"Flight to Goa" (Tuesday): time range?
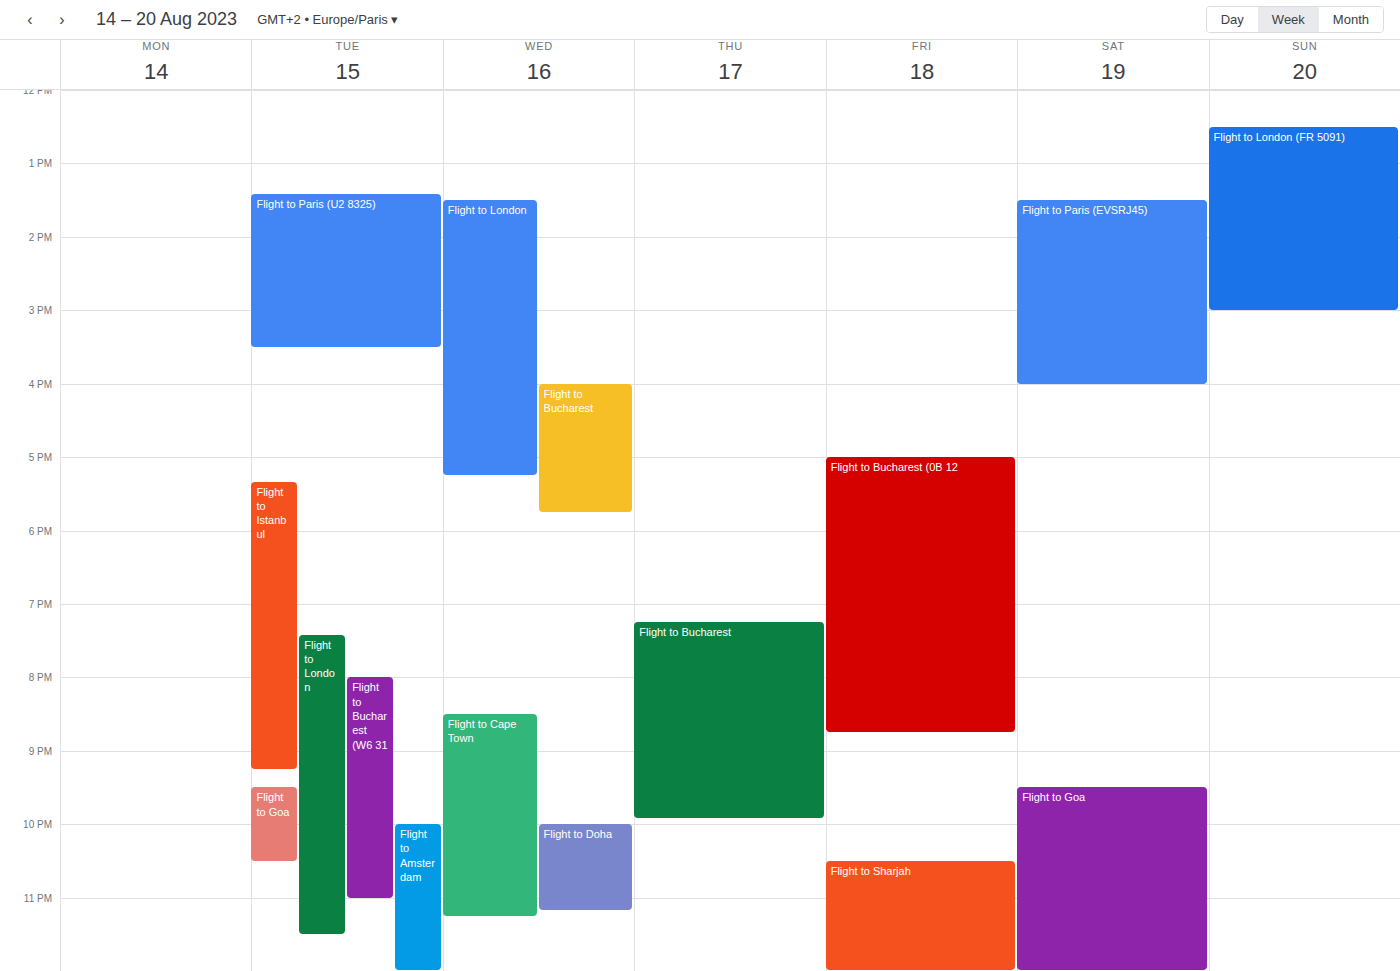
9:30 PM to 10:30 PM